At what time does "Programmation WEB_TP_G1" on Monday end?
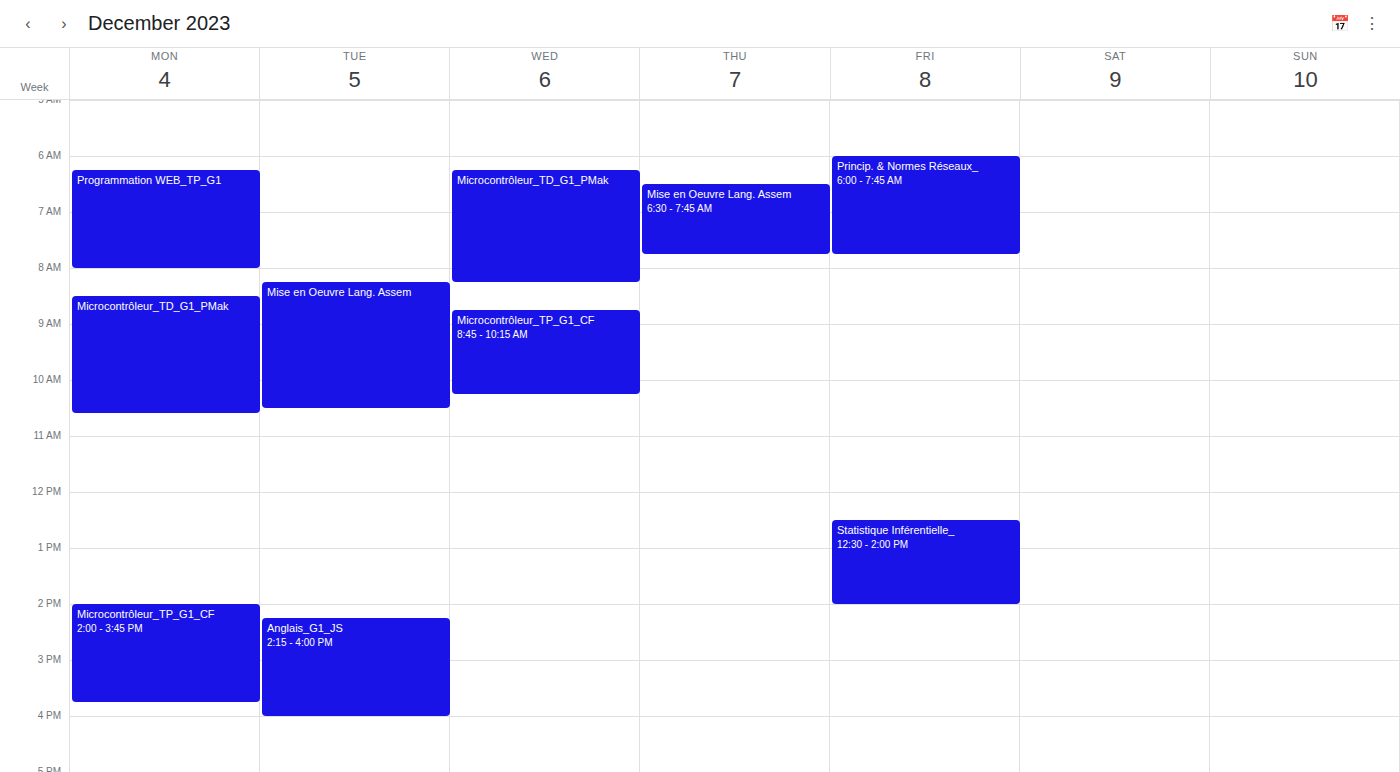
8:00 AM